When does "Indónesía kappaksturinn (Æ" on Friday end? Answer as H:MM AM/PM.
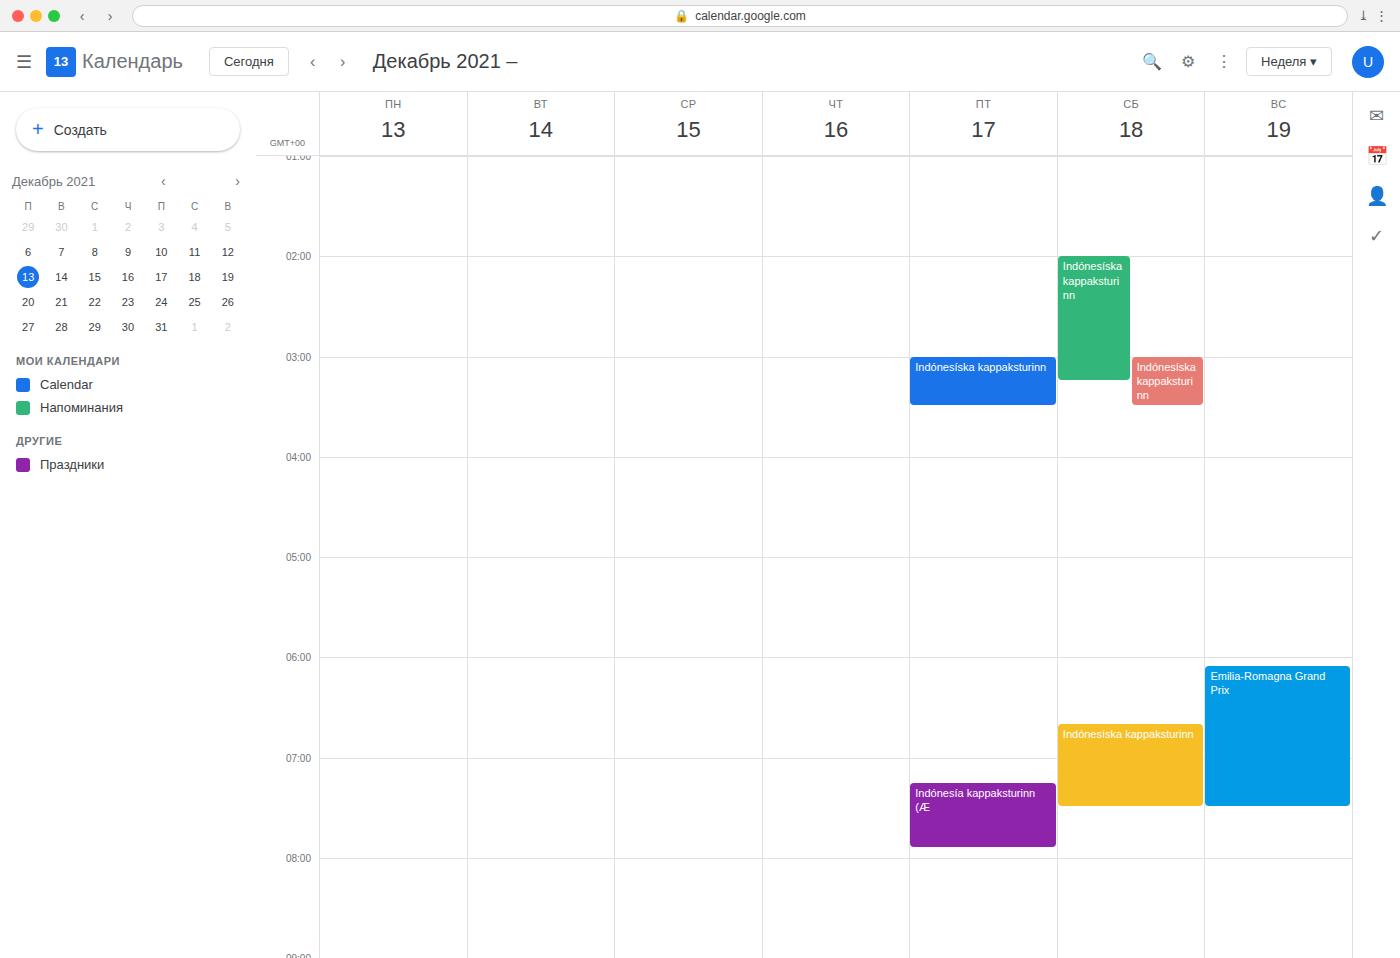
7:55 AM